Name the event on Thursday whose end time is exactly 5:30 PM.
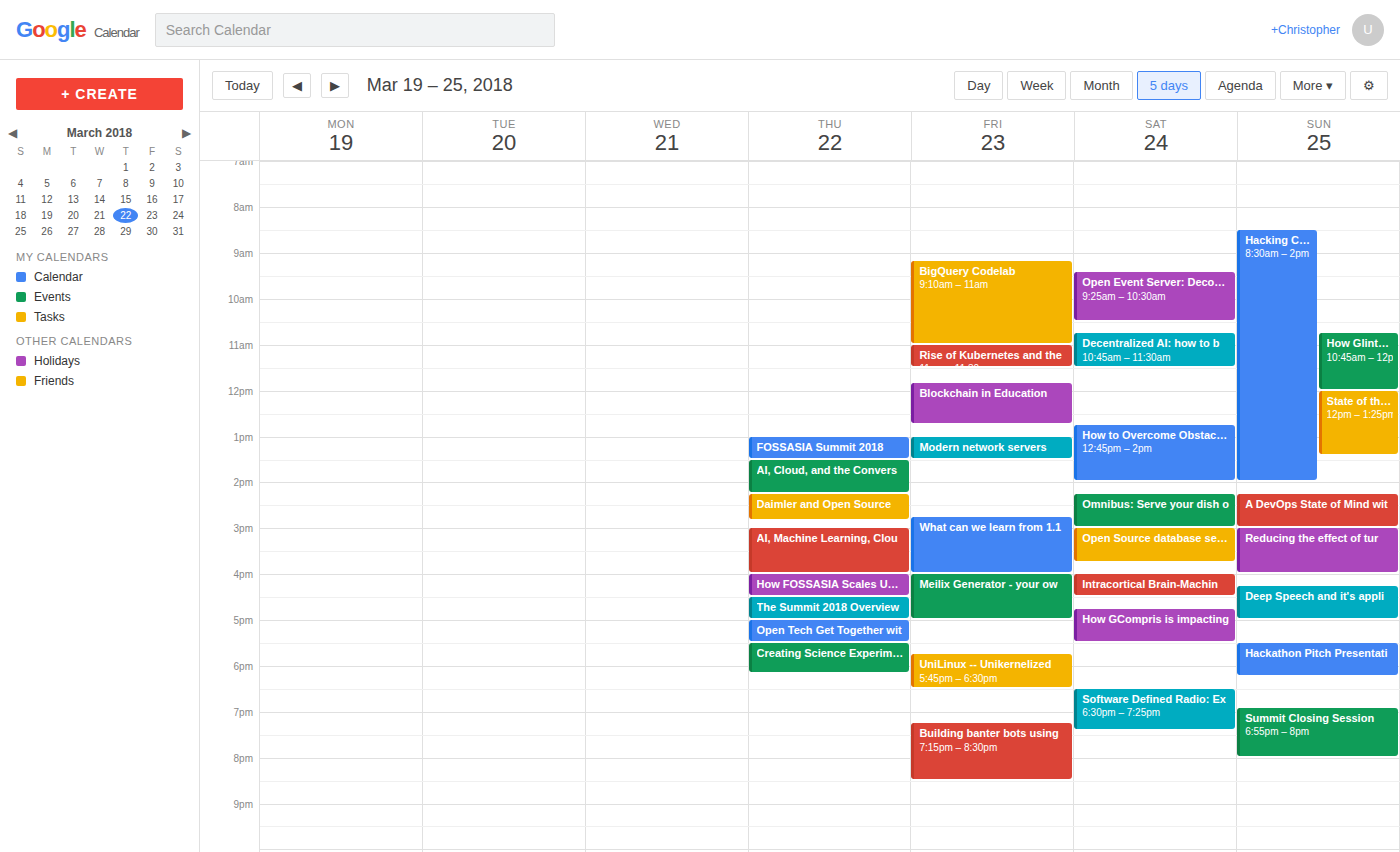
"Open Tech Get Together wit"